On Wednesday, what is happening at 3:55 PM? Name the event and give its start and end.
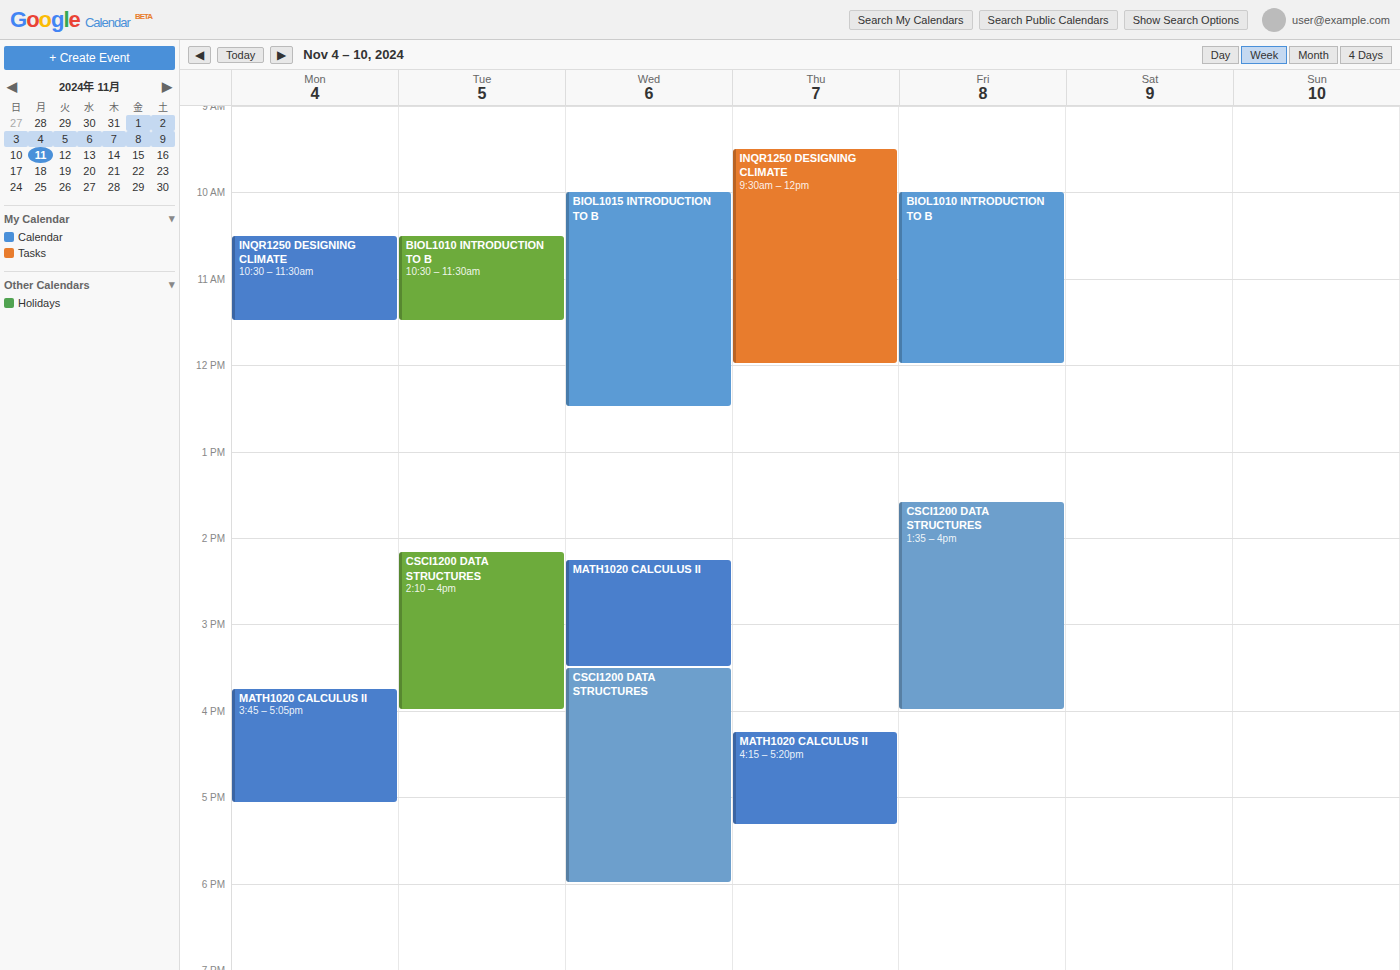
"CSCI1200 DATA STRUCTURES", 3:30 PM to 6:00 PM